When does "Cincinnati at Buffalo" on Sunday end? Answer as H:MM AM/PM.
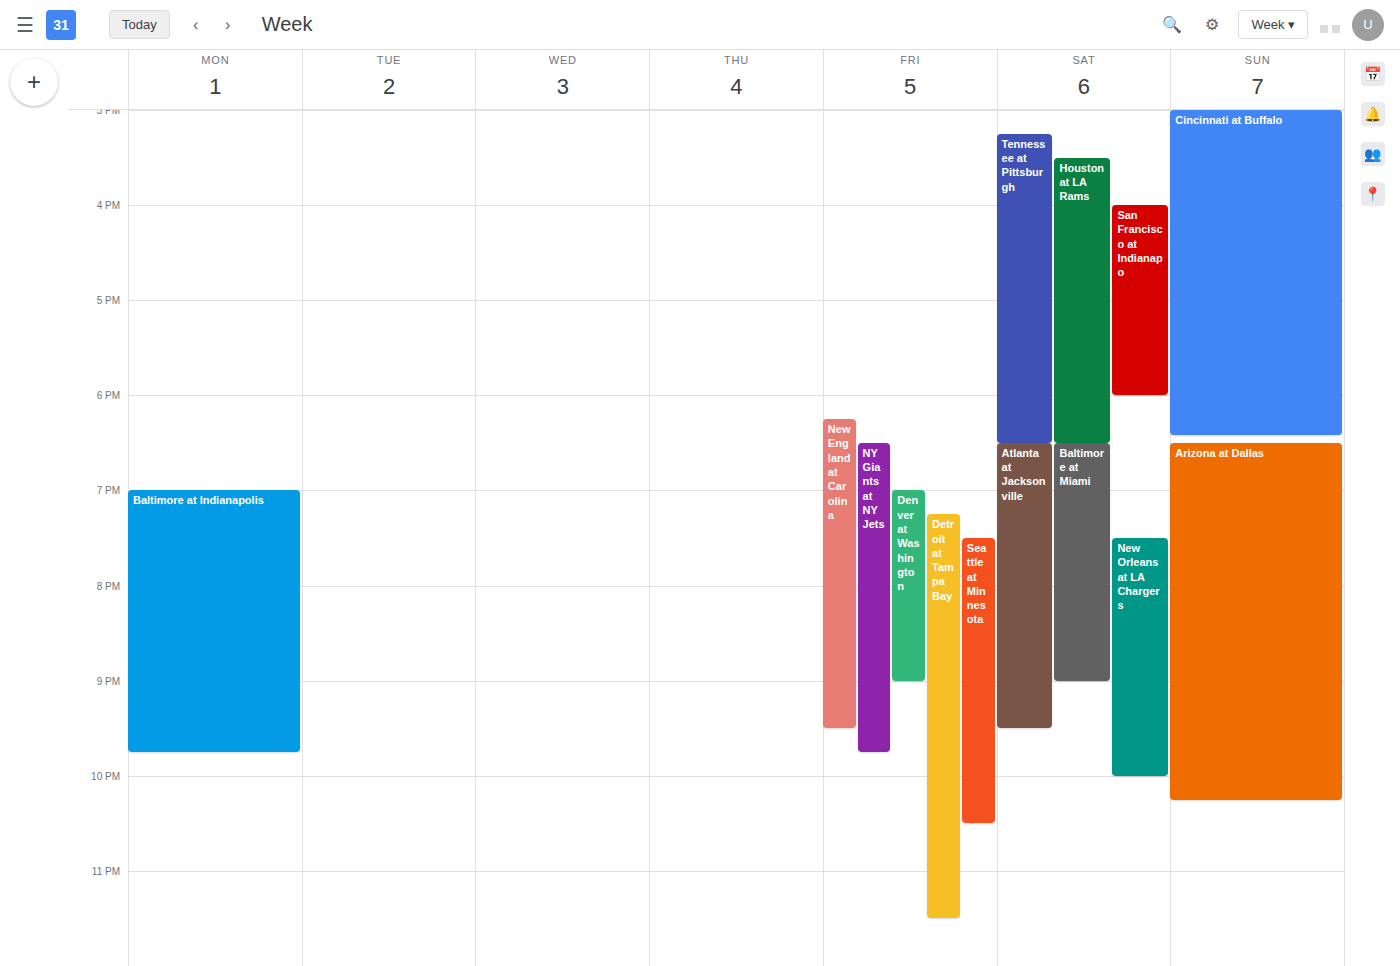
6:25 PM